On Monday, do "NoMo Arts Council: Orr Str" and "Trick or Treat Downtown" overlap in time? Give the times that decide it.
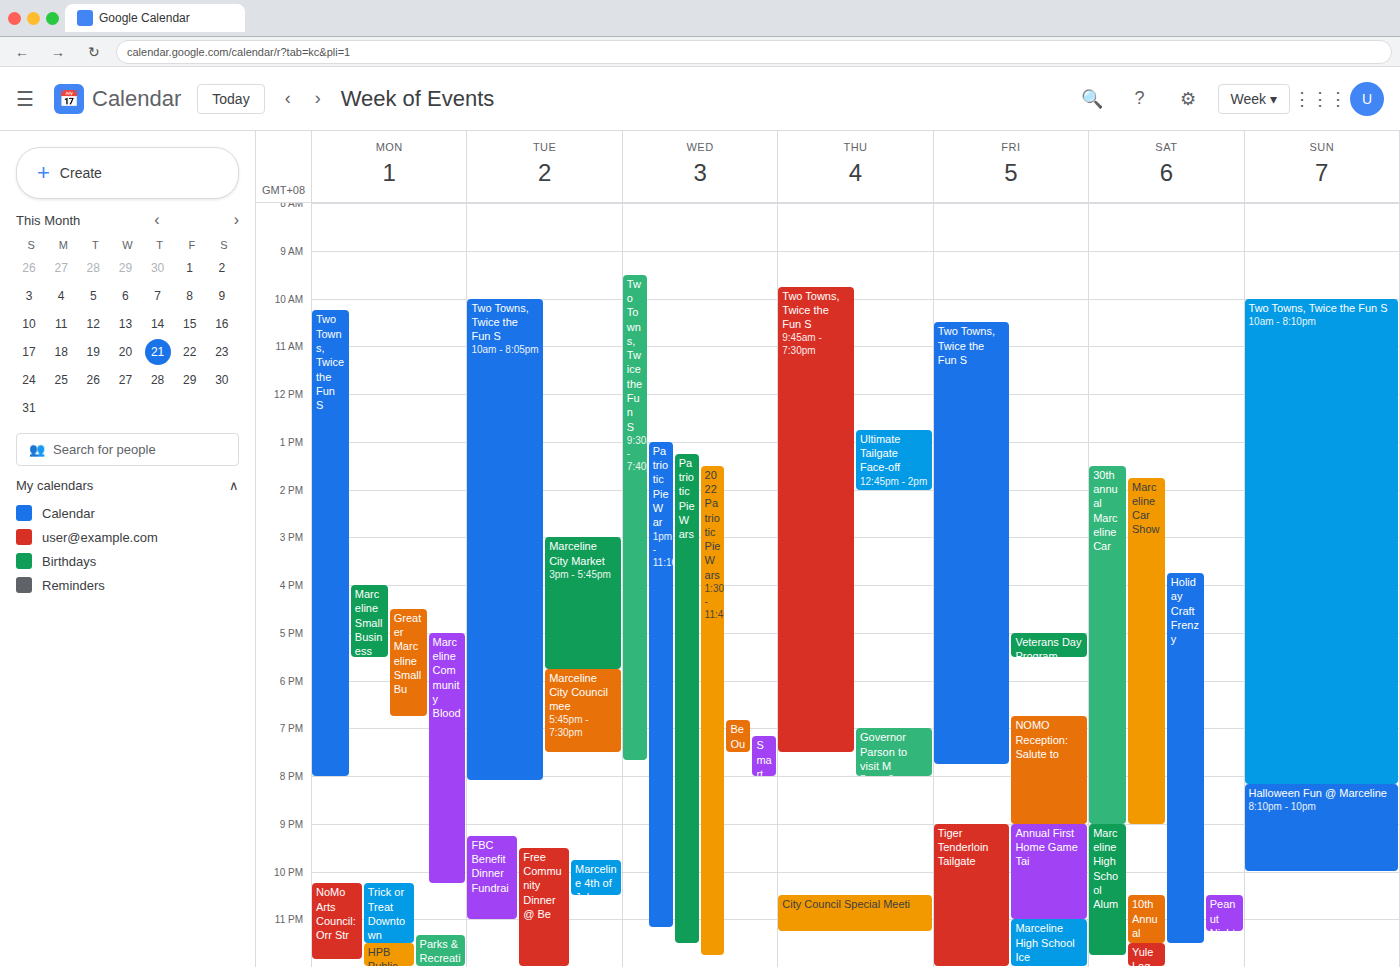
"NoMo Arts Council: Orr Str" starts at 22:15, before "Trick or Treat Downtown" ends at 23:30 -- they overlap.